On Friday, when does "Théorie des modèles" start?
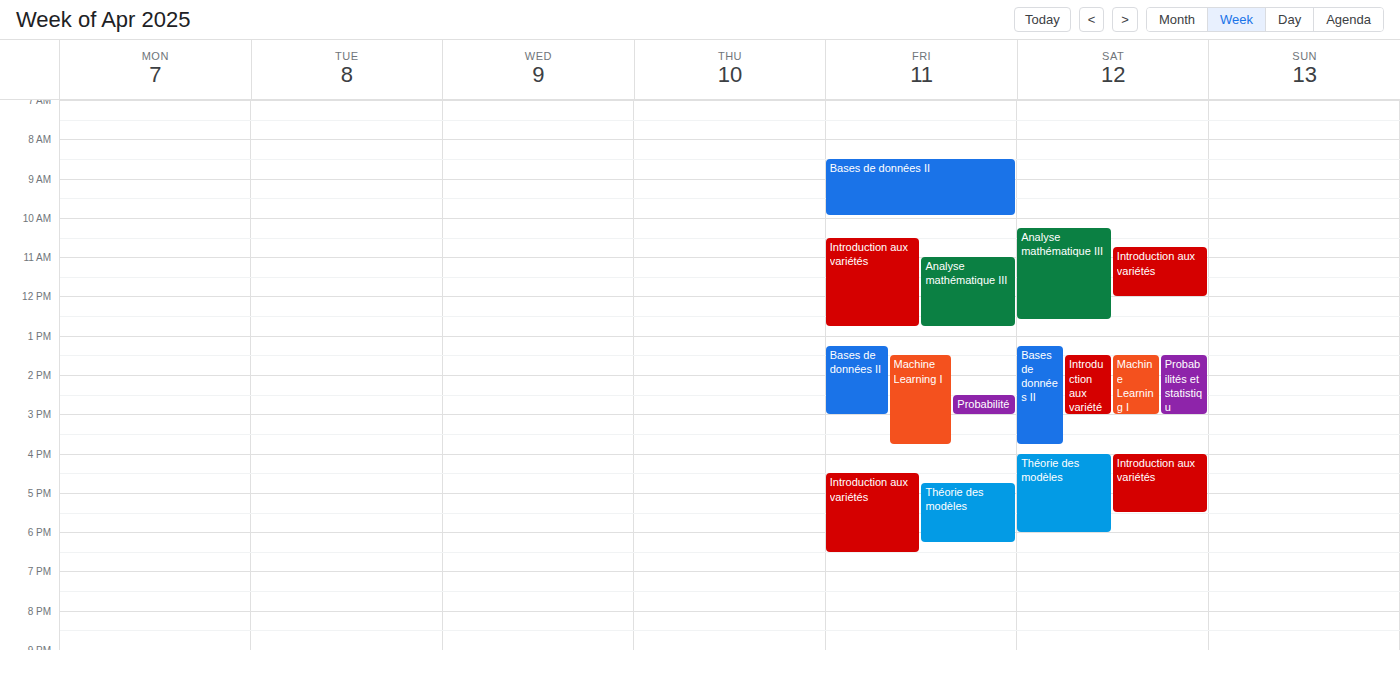
4:45 PM